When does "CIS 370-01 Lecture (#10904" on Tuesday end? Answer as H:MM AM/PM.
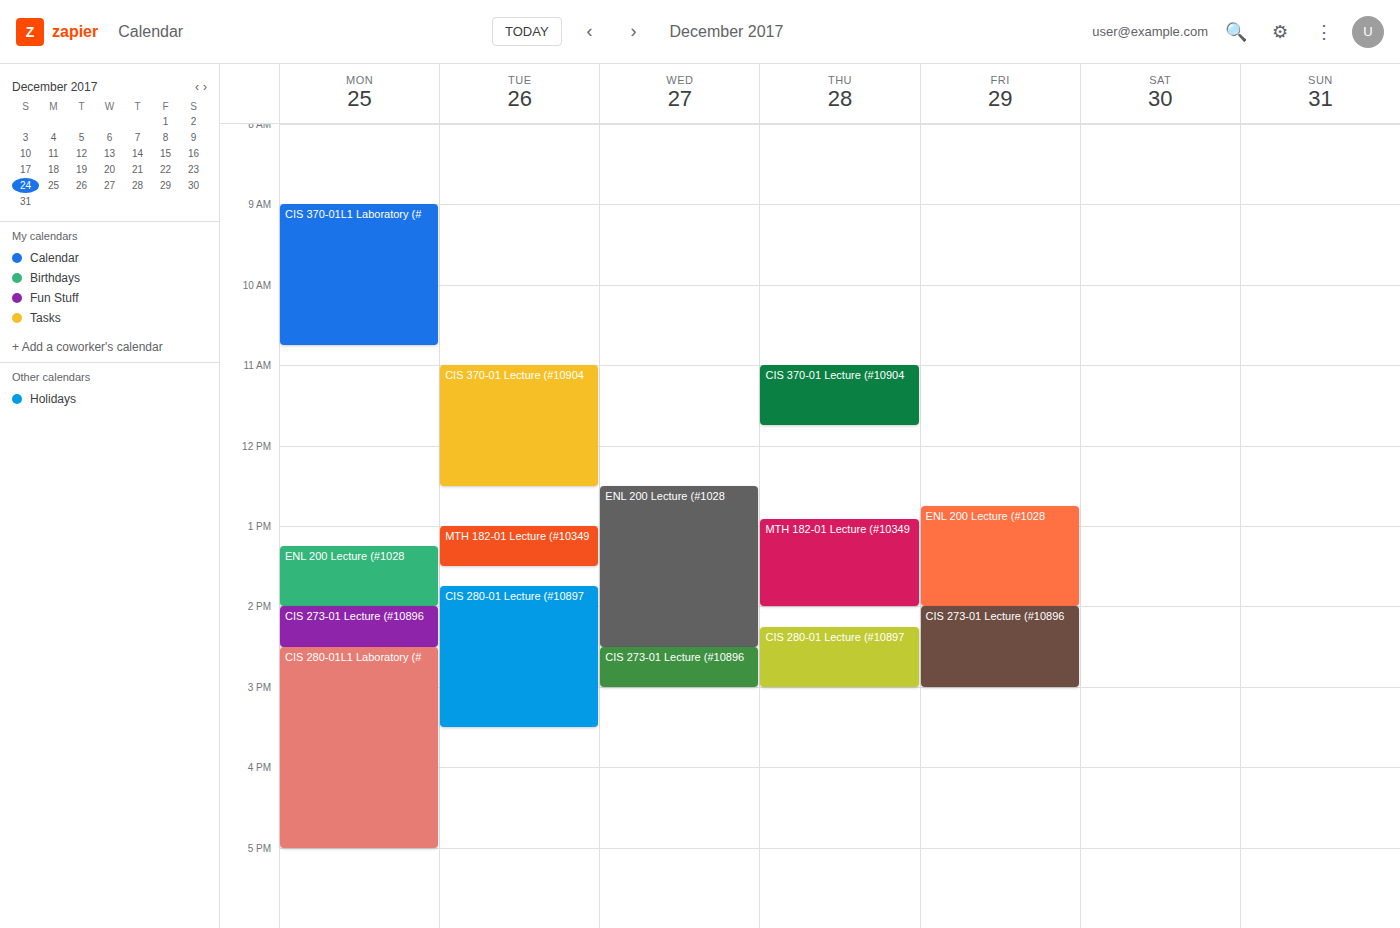
12:30 PM